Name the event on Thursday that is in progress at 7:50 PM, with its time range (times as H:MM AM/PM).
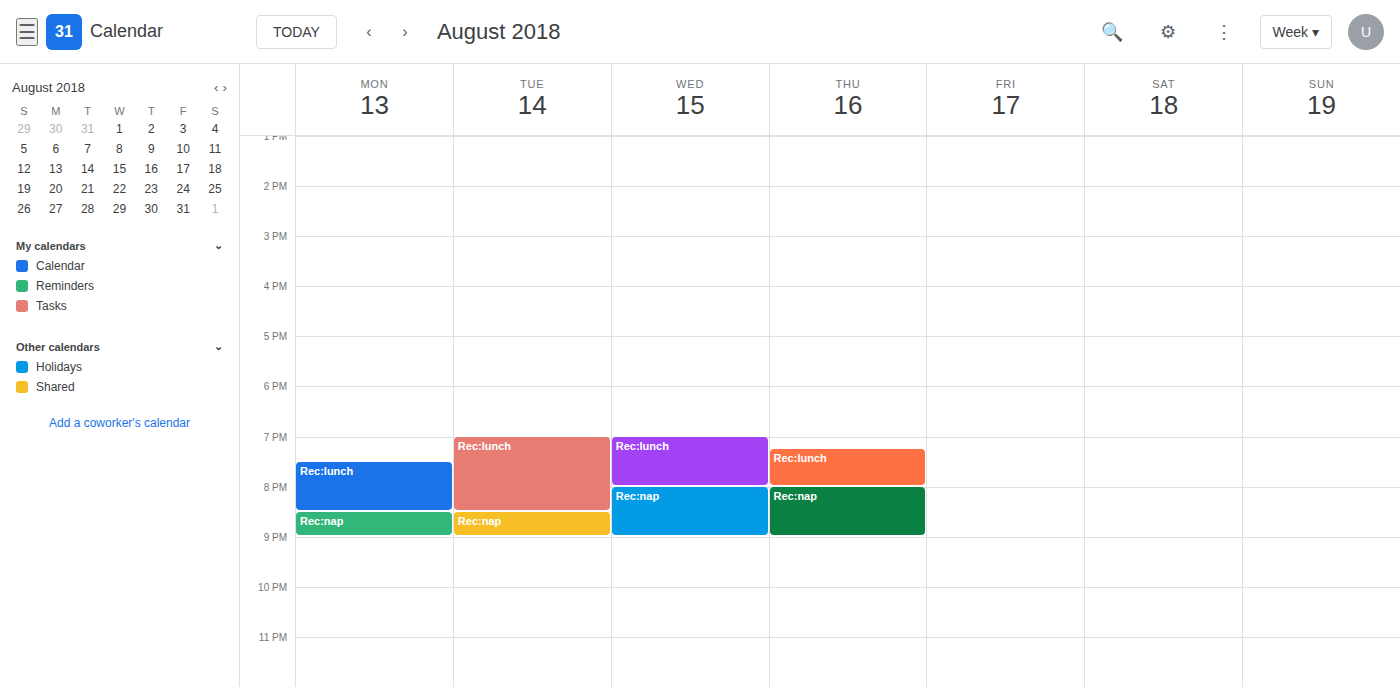
"Rec:lunch", 7:15 PM to 8:00 PM